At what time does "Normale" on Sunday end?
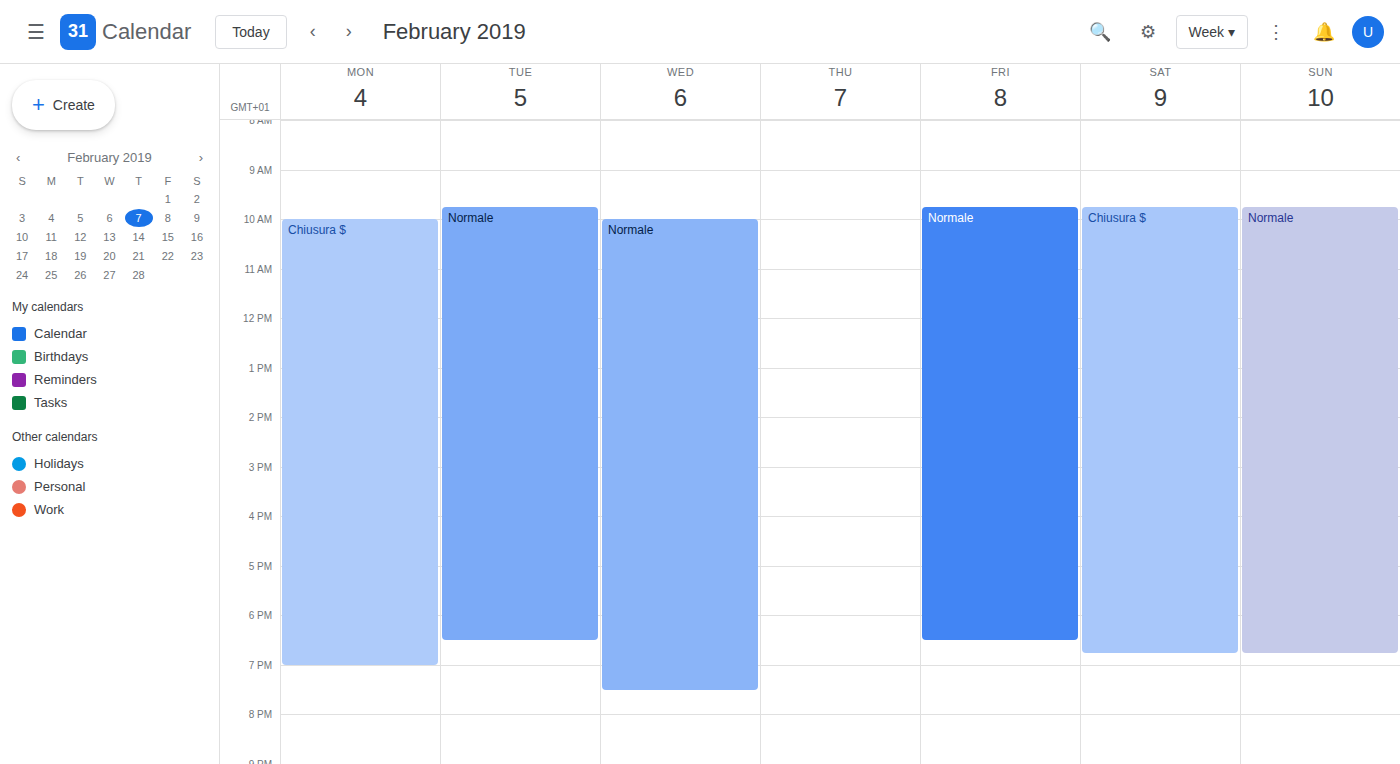
6:45 PM